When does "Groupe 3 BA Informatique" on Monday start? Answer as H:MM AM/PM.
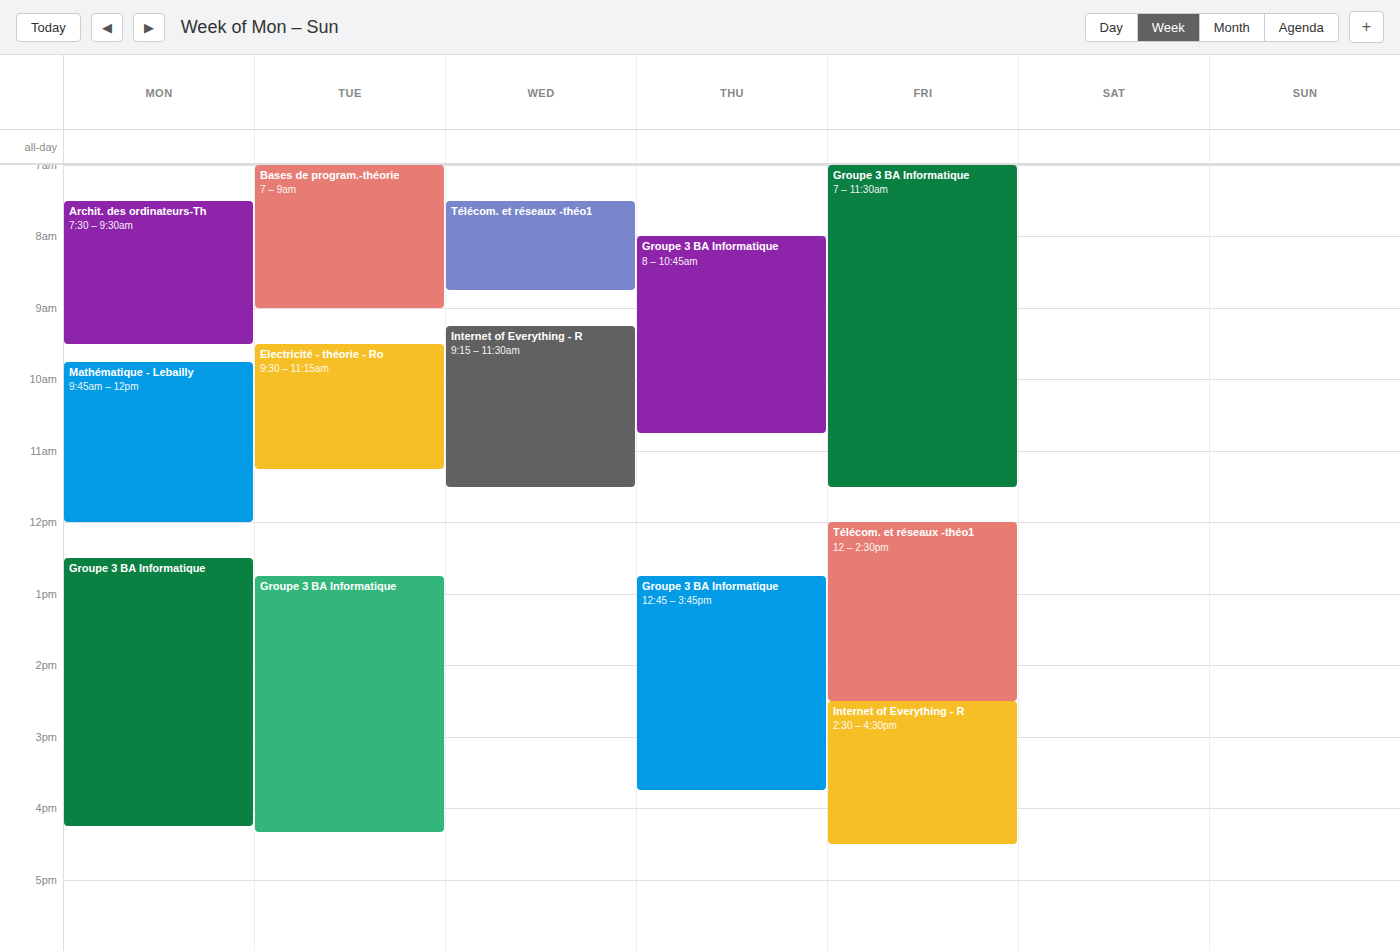
12:30 PM